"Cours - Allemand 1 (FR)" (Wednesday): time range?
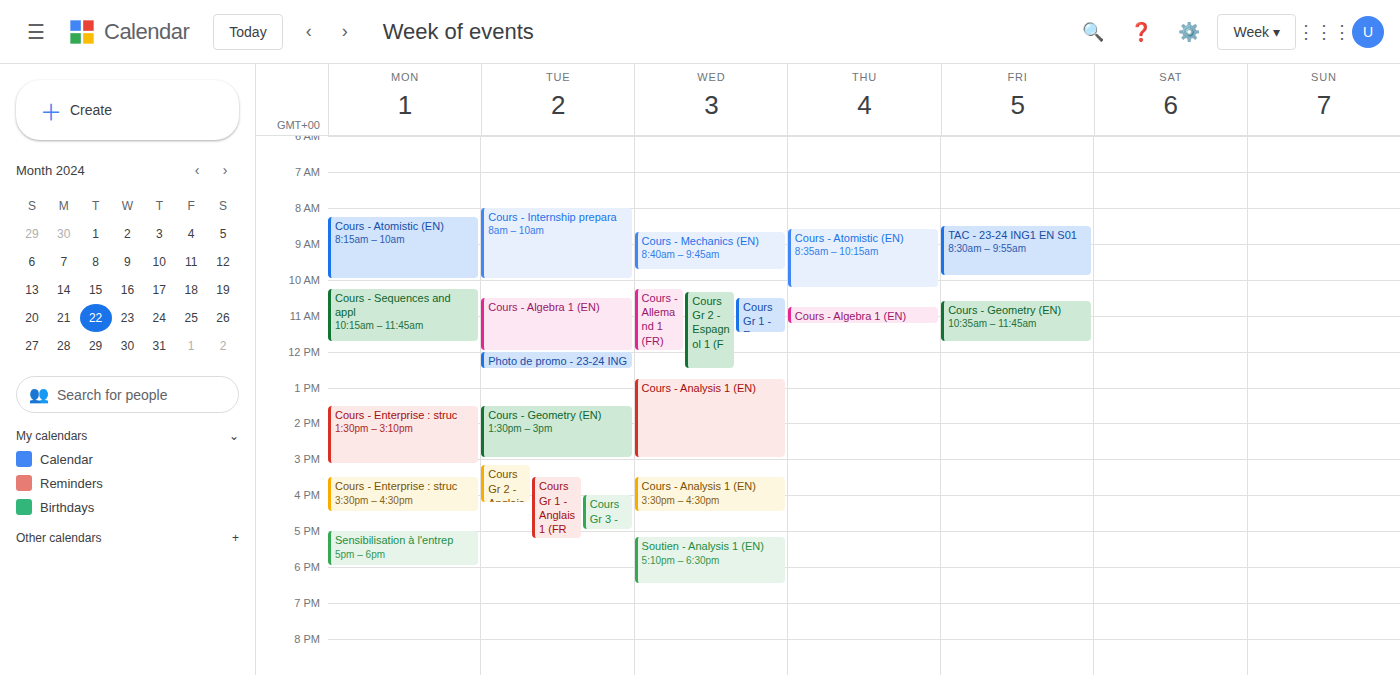
10:15 AM to 12:00 PM